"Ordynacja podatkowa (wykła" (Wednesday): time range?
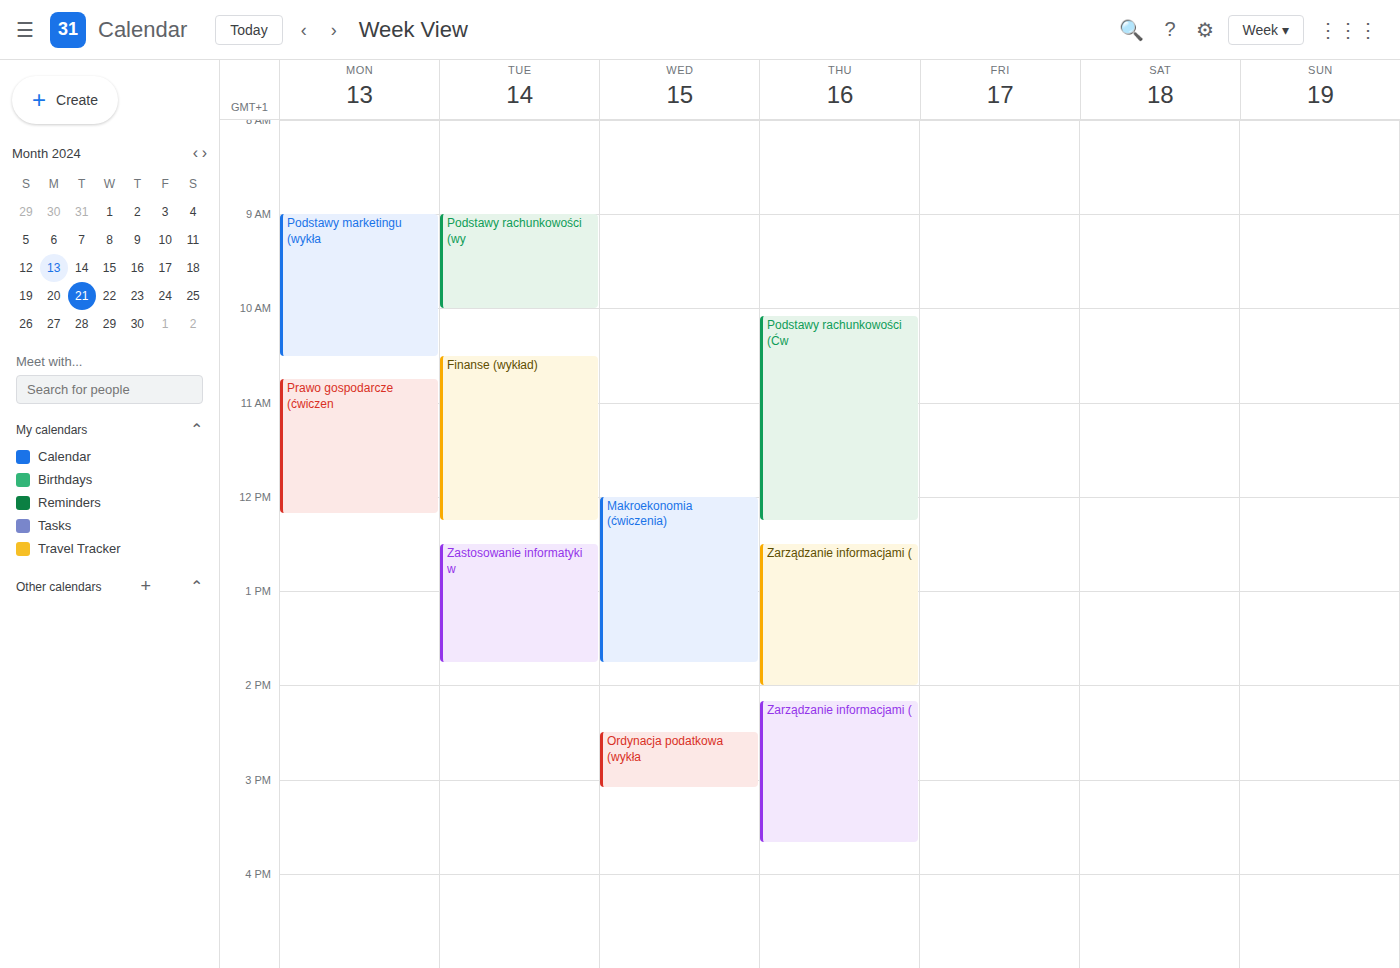
2:30 PM to 3:05 PM